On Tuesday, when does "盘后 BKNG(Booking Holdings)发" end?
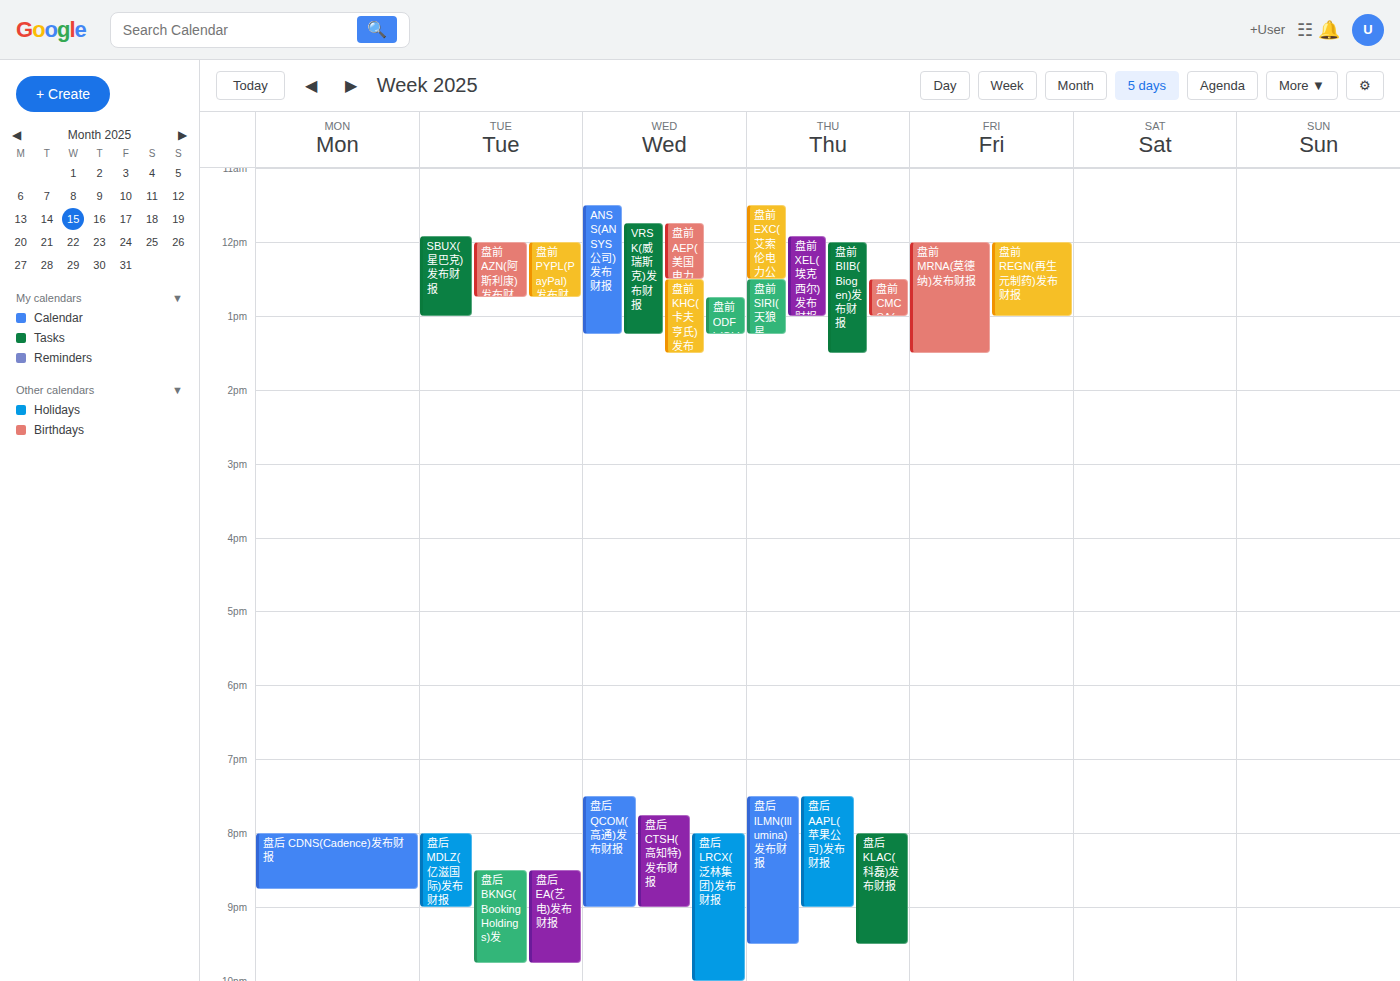
9:45 PM